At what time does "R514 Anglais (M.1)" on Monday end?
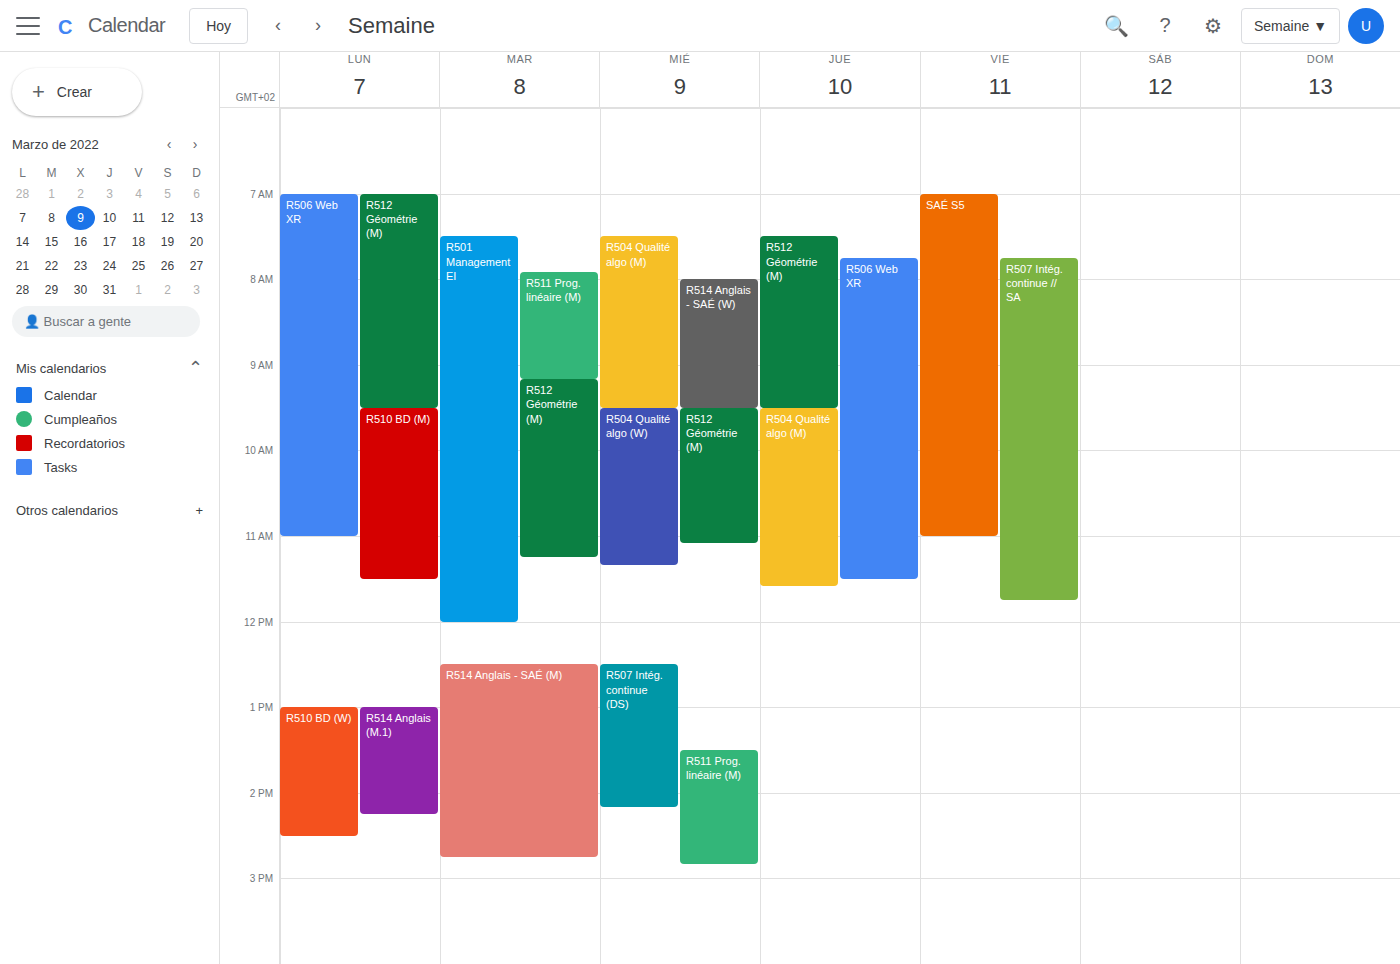
14:15